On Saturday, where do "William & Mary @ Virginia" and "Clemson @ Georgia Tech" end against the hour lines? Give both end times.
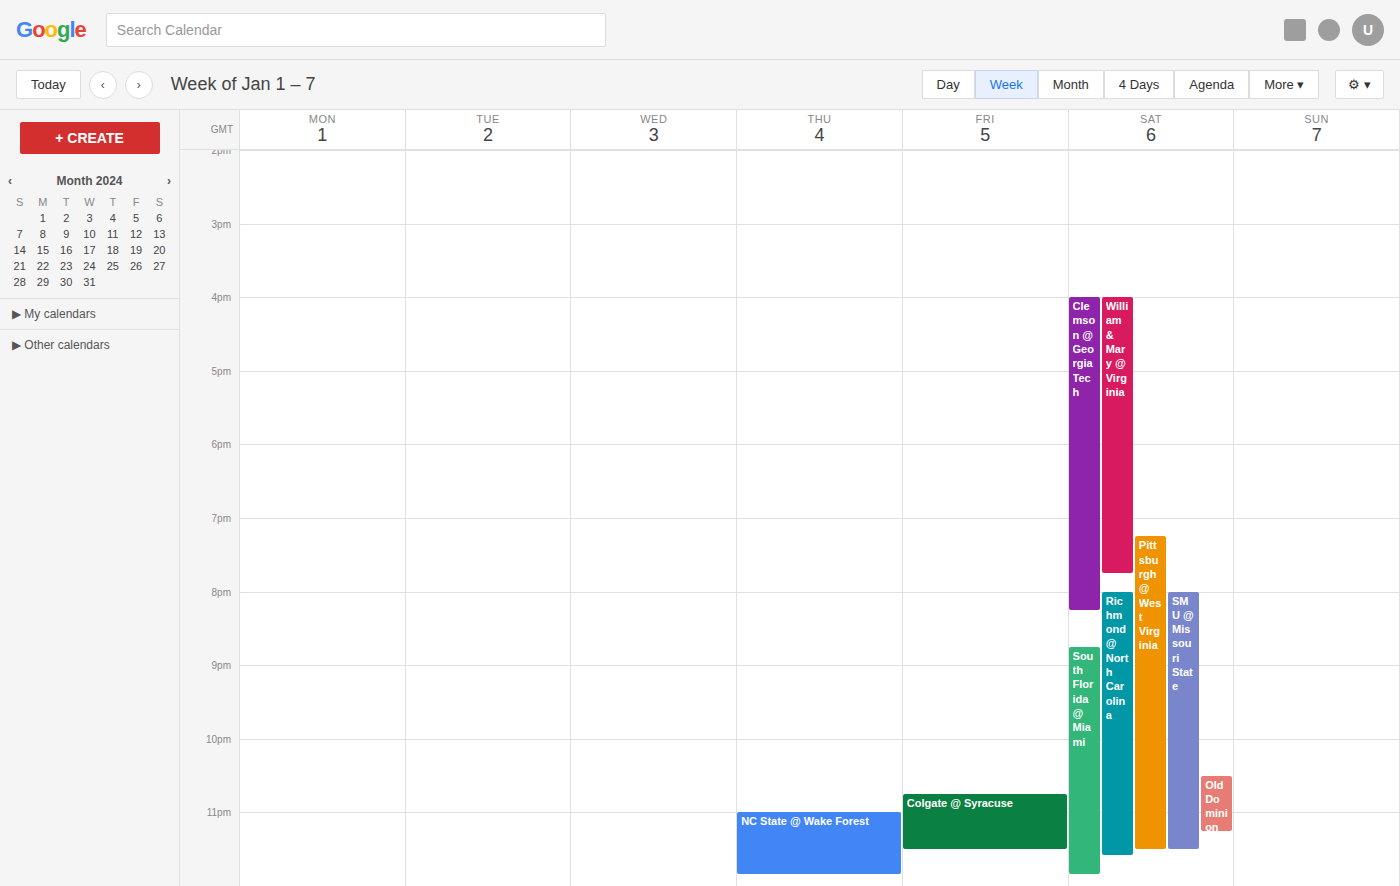
"William & Mary @ Virginia": 7:45 PM, neither: three quarters of the way from the 7 PM line to the 8 PM line. "Clemson @ Georgia Tech": 8:15 PM, neither: a quarter of the way from the 8 PM line to the 9 PM line.